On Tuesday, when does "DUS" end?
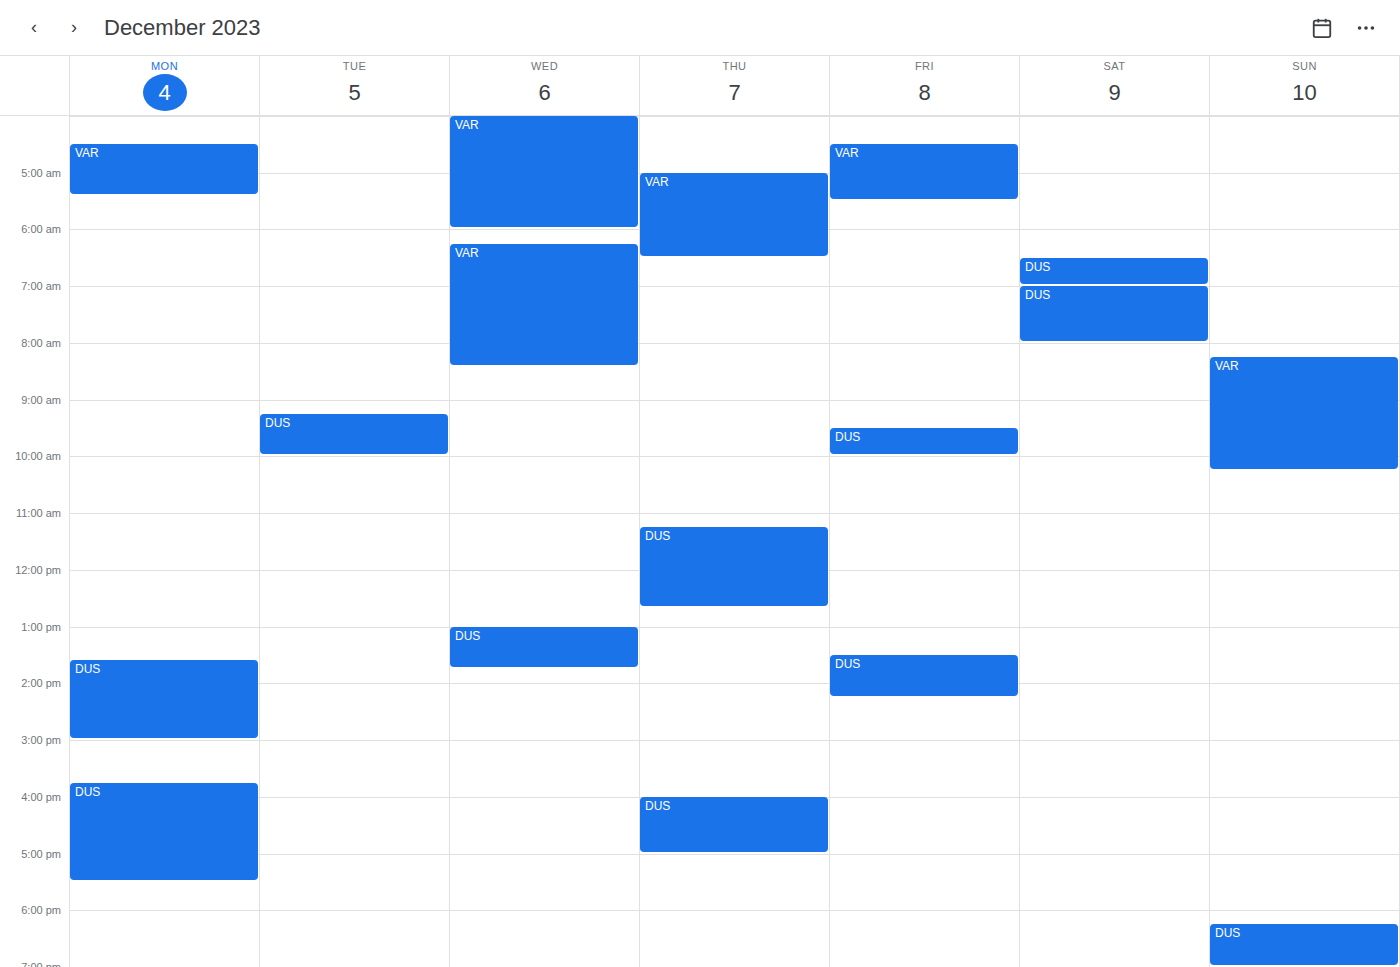
10:00 AM